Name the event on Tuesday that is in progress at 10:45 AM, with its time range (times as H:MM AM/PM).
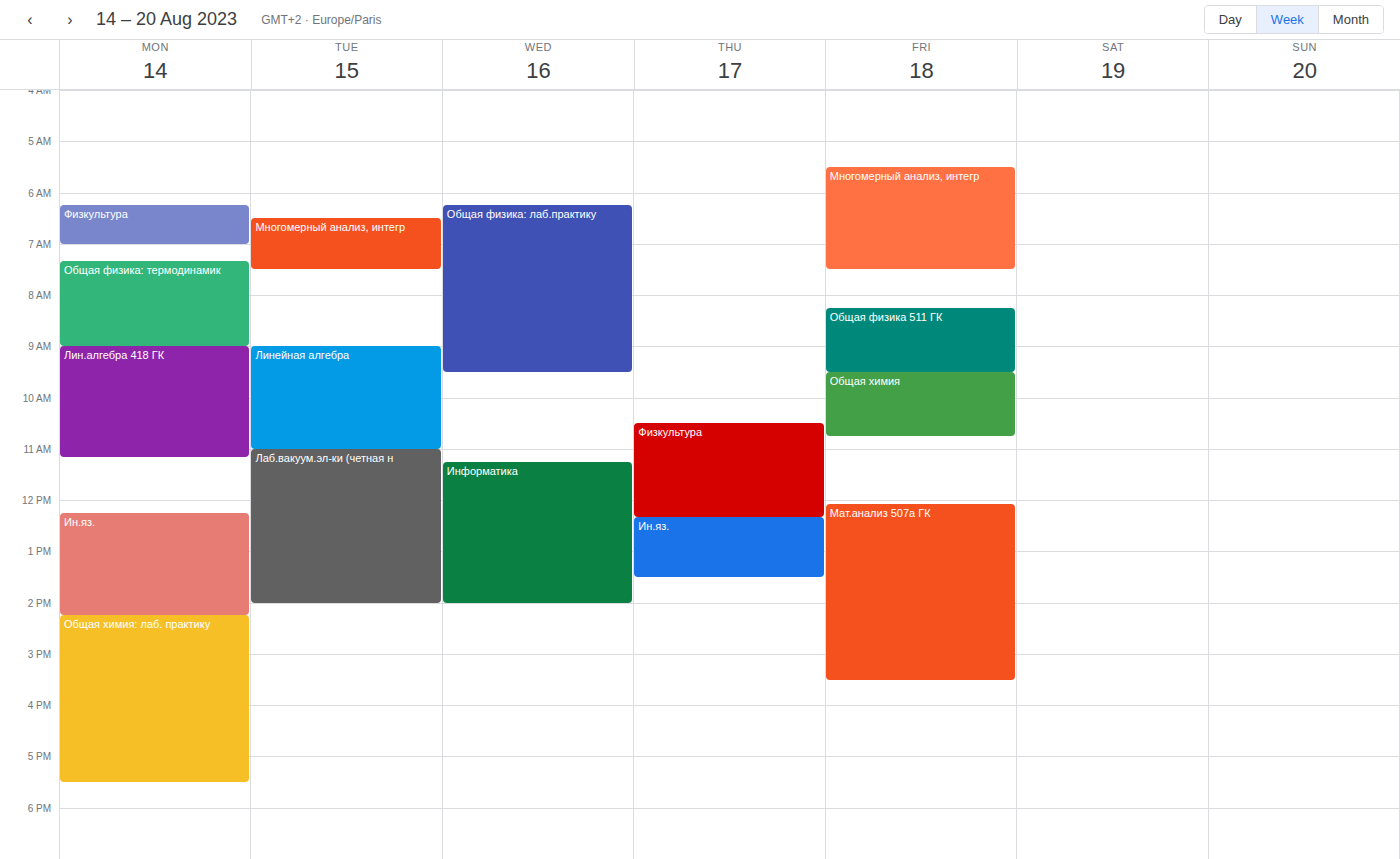
"Линейная алгебра", 9:00 AM to 11:00 AM